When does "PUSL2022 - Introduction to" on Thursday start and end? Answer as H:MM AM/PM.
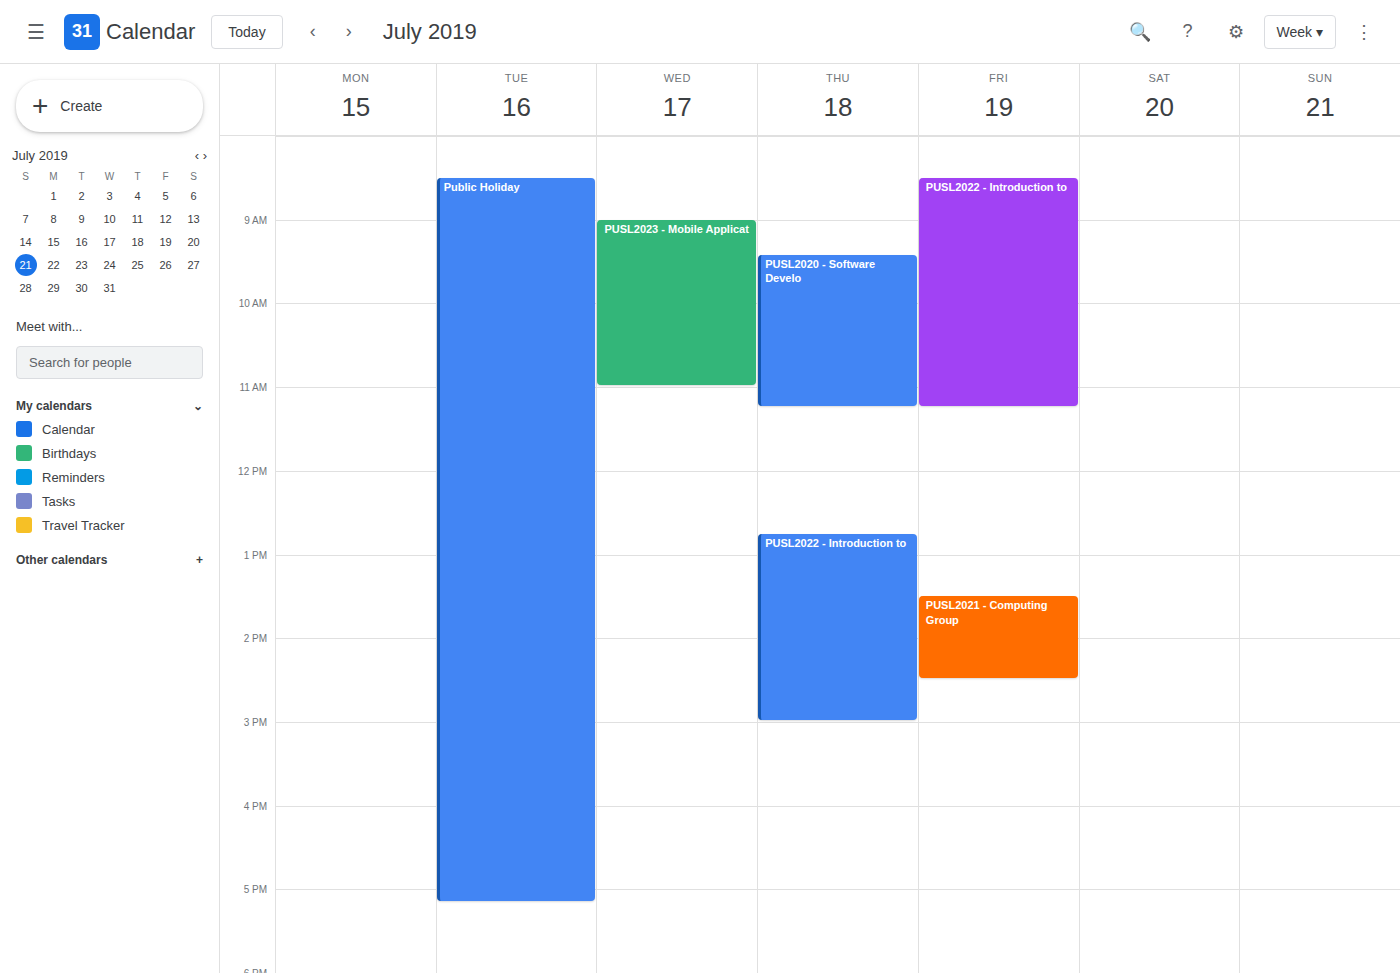
12:45 PM to 3:00 PM